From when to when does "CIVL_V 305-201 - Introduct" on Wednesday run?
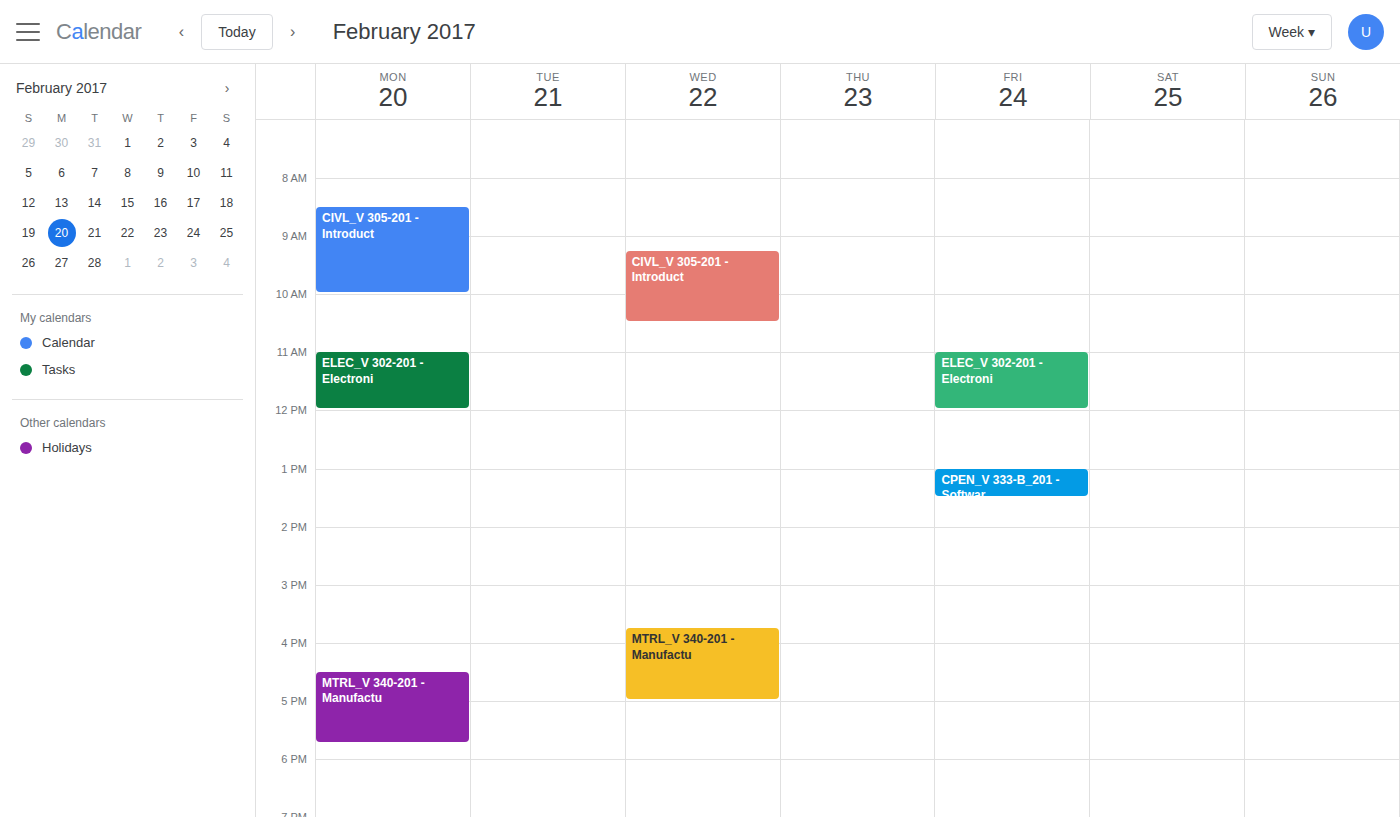
9:15 AM to 10:30 AM